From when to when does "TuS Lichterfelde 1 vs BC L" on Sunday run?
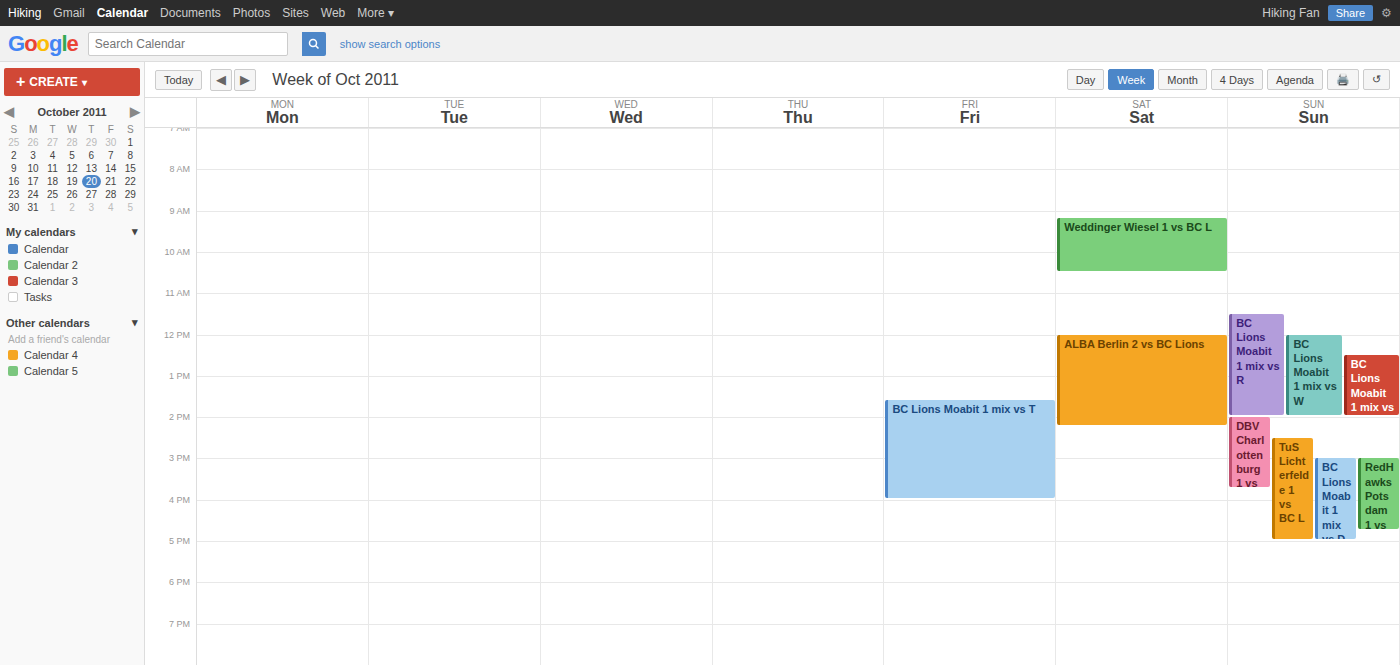
2:30 PM to 5:00 PM